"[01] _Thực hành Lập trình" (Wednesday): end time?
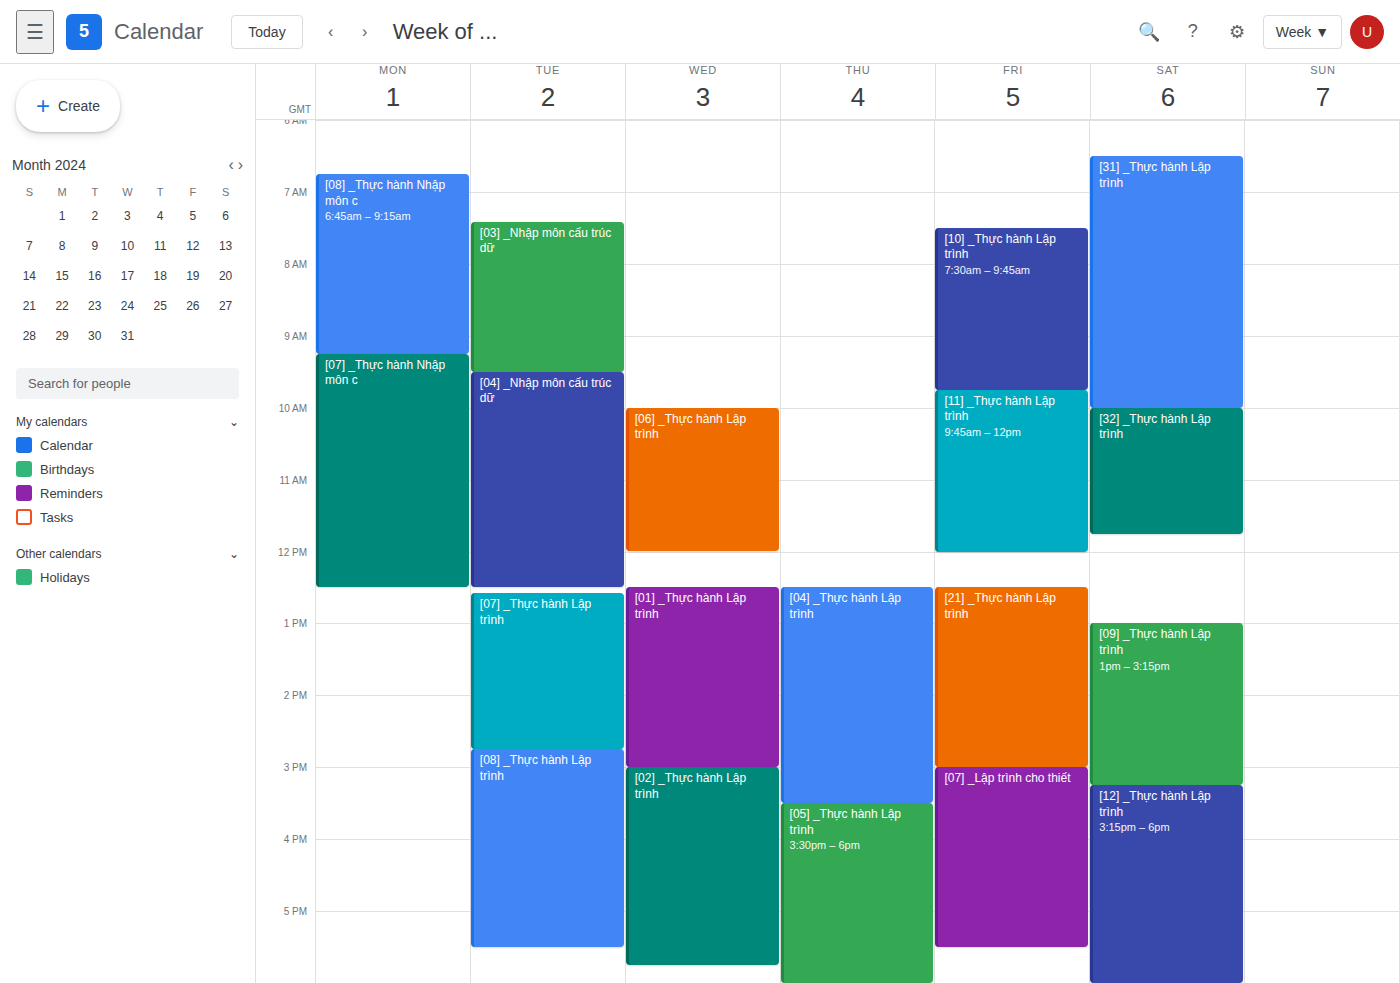
3:00 PM